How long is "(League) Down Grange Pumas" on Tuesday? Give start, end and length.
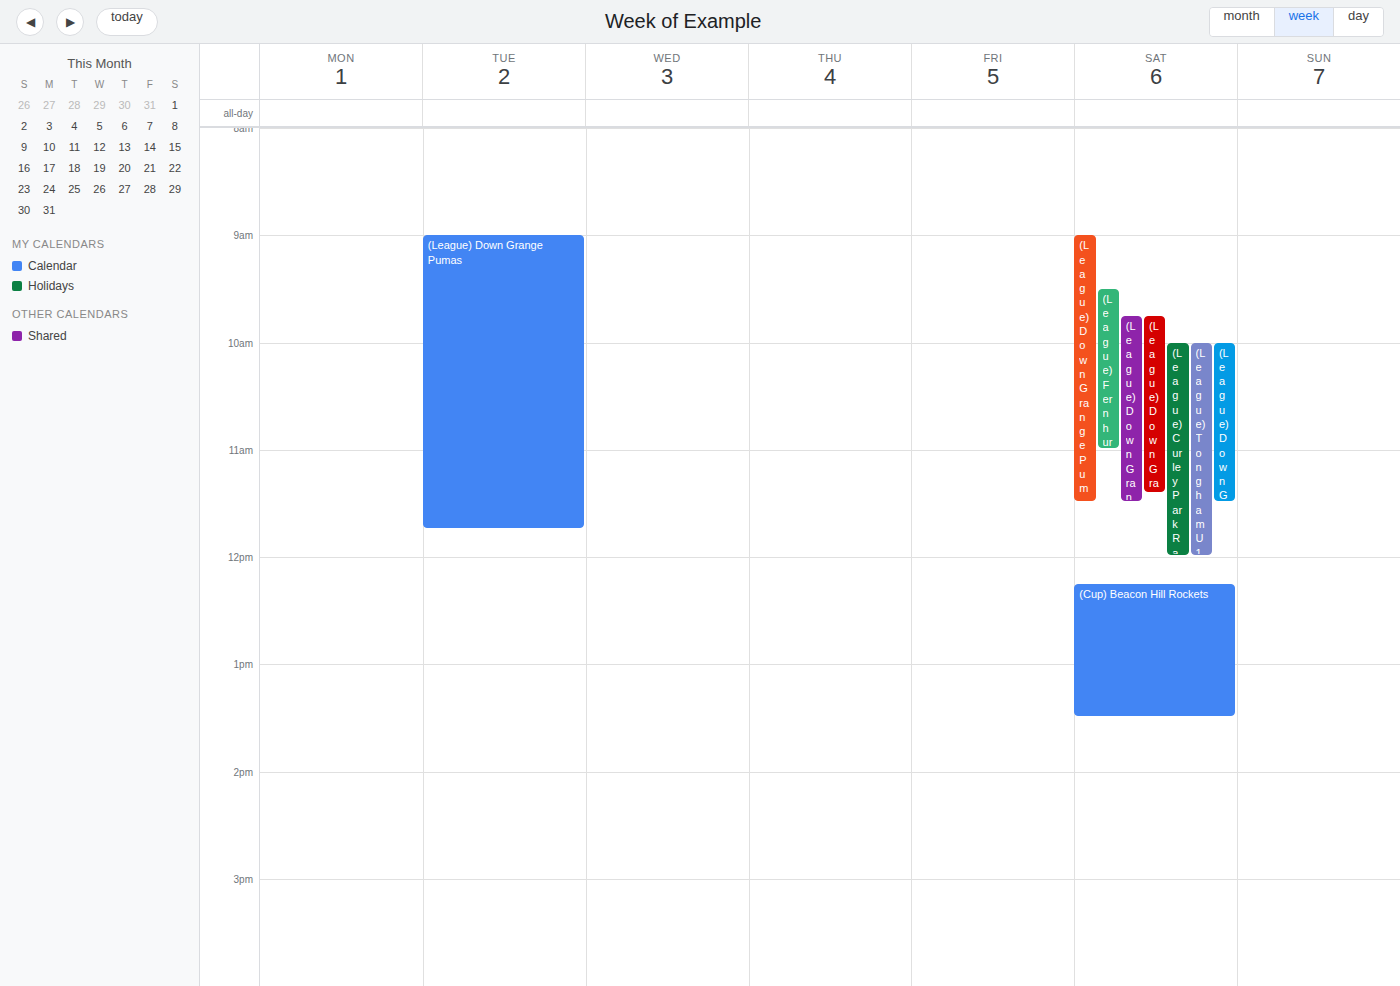
9:00 AM to 11:45 AM, 2 hours 45 minutes